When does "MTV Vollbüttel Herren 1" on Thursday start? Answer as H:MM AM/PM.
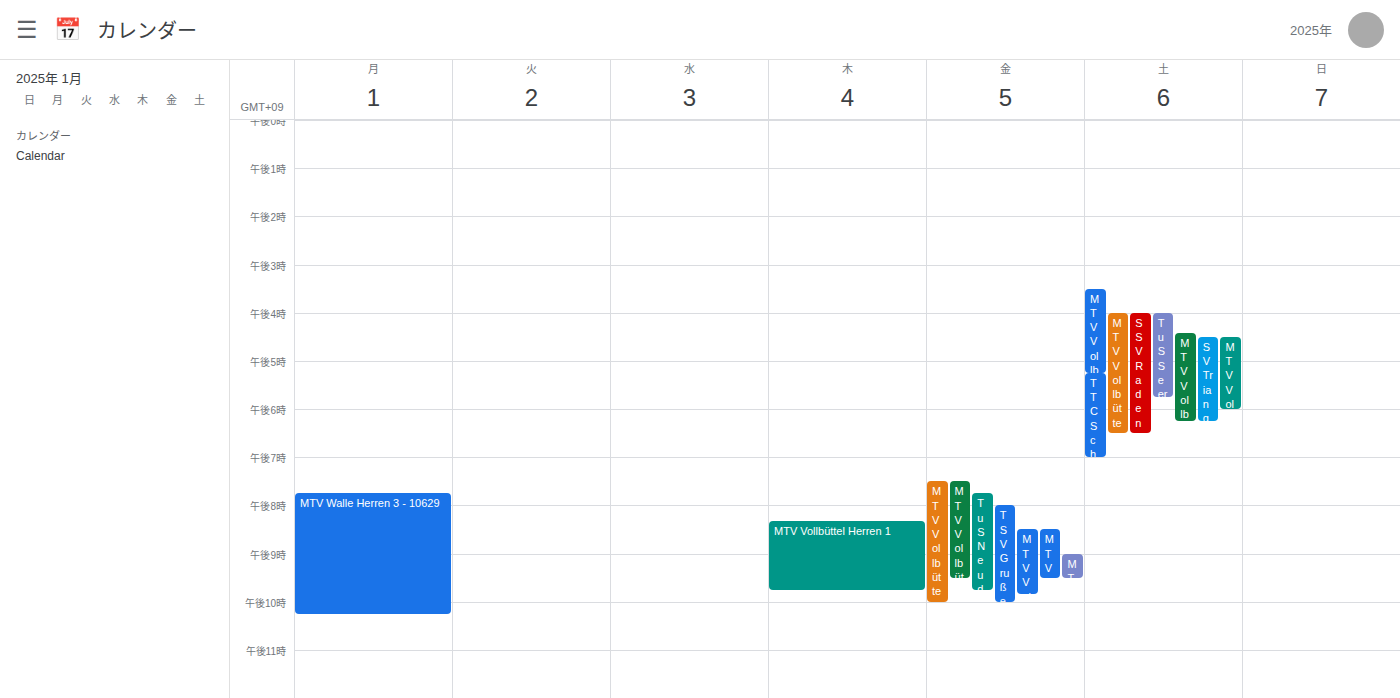
8:20 PM